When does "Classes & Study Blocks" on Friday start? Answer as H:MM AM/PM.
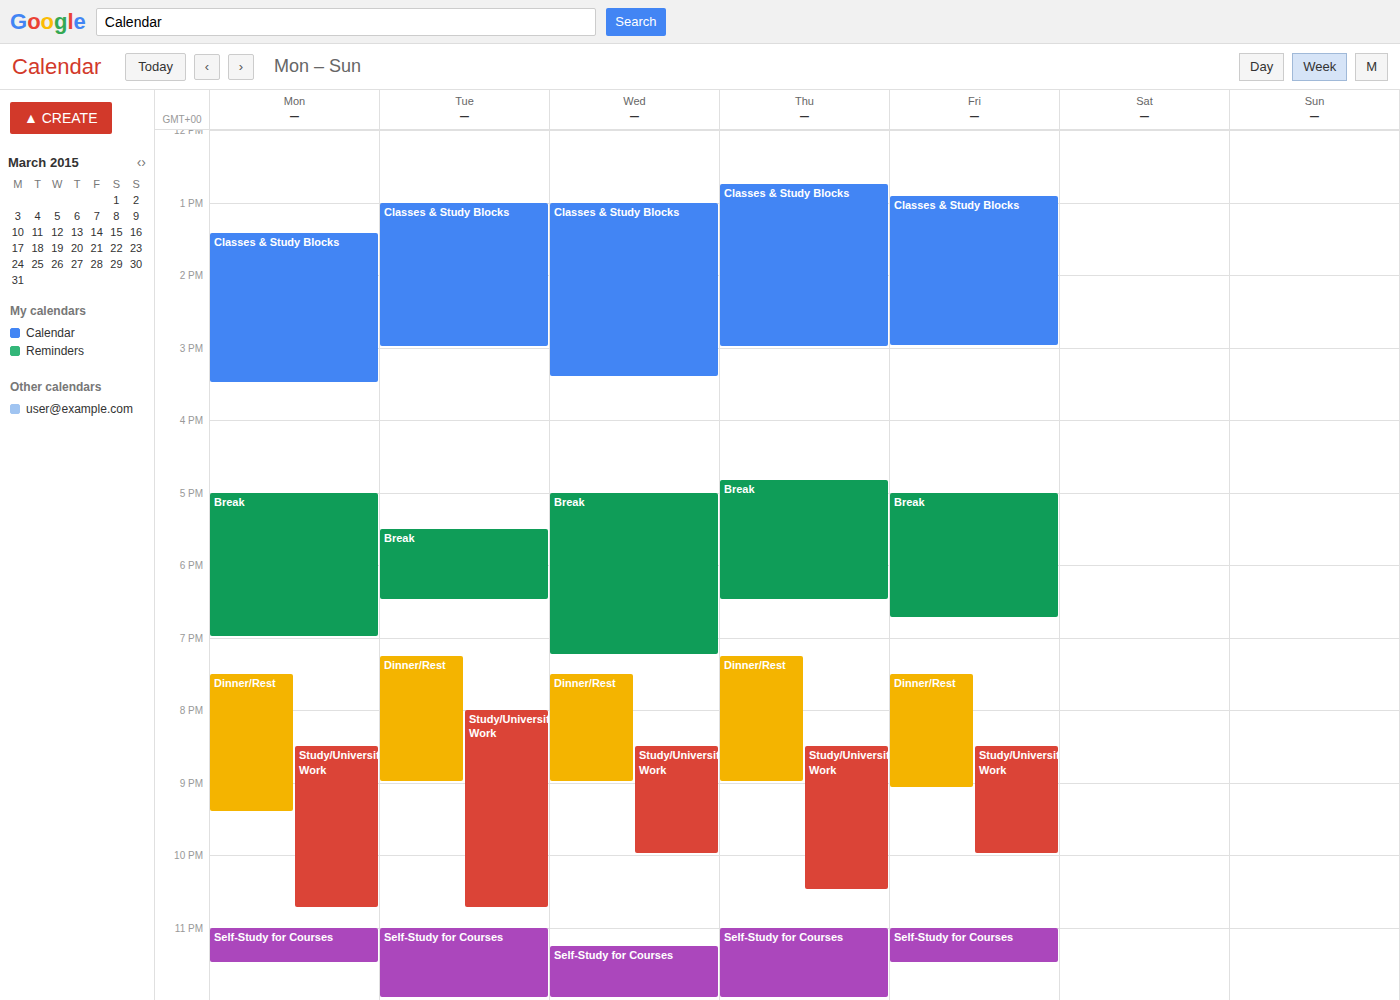
12:55 PM